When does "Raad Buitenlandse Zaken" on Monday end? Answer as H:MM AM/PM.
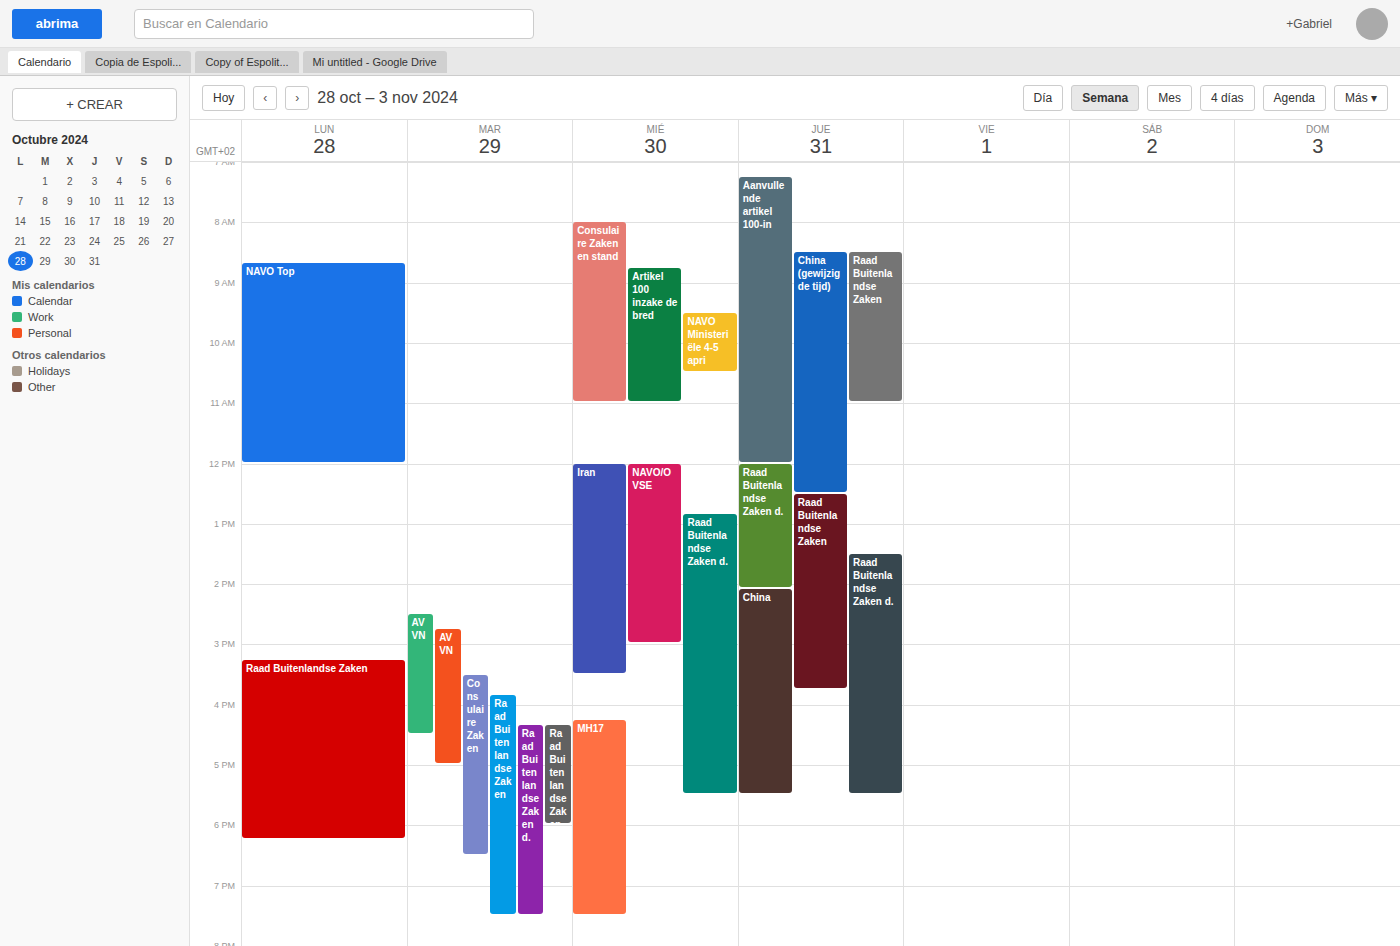
6:15 PM